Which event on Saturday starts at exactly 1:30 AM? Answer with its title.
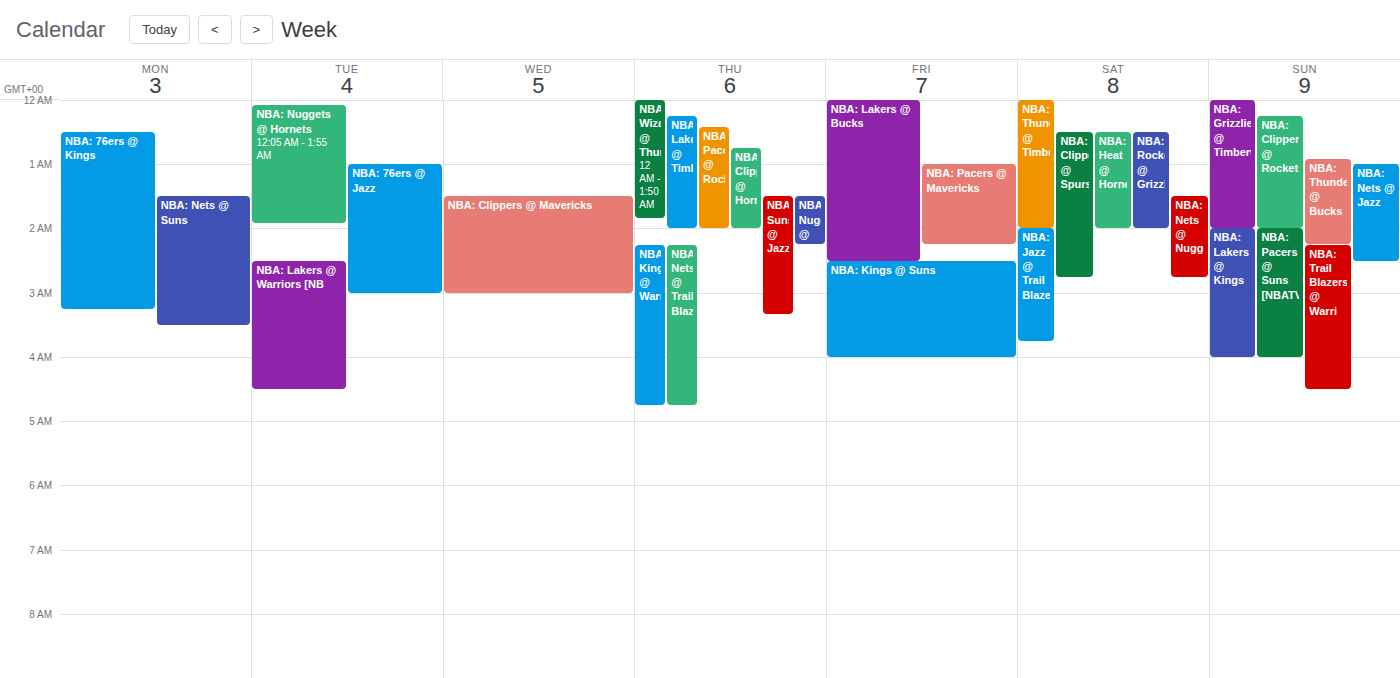
"NBA: Nets @ Nuggets"